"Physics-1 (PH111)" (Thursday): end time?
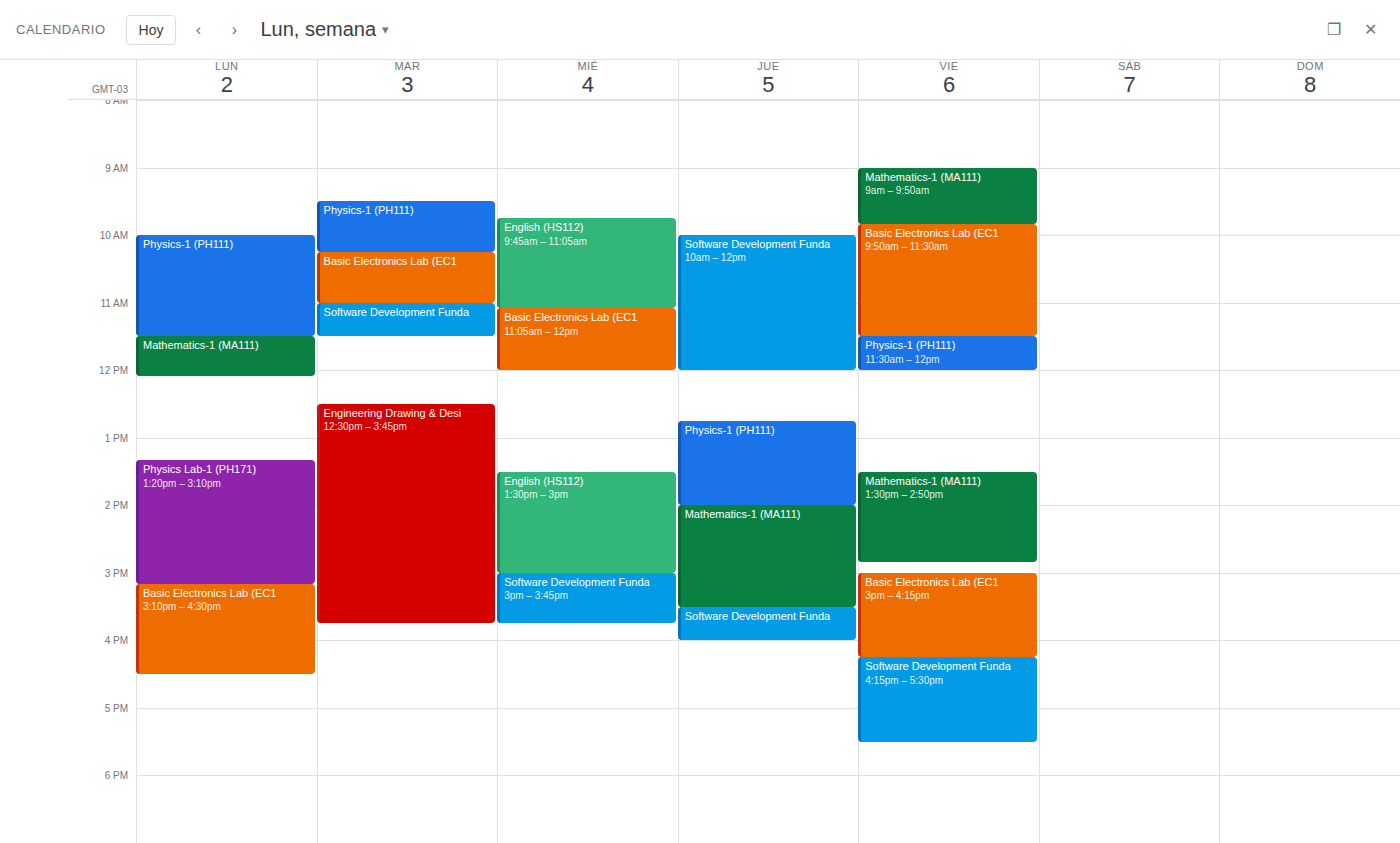
2:00 PM